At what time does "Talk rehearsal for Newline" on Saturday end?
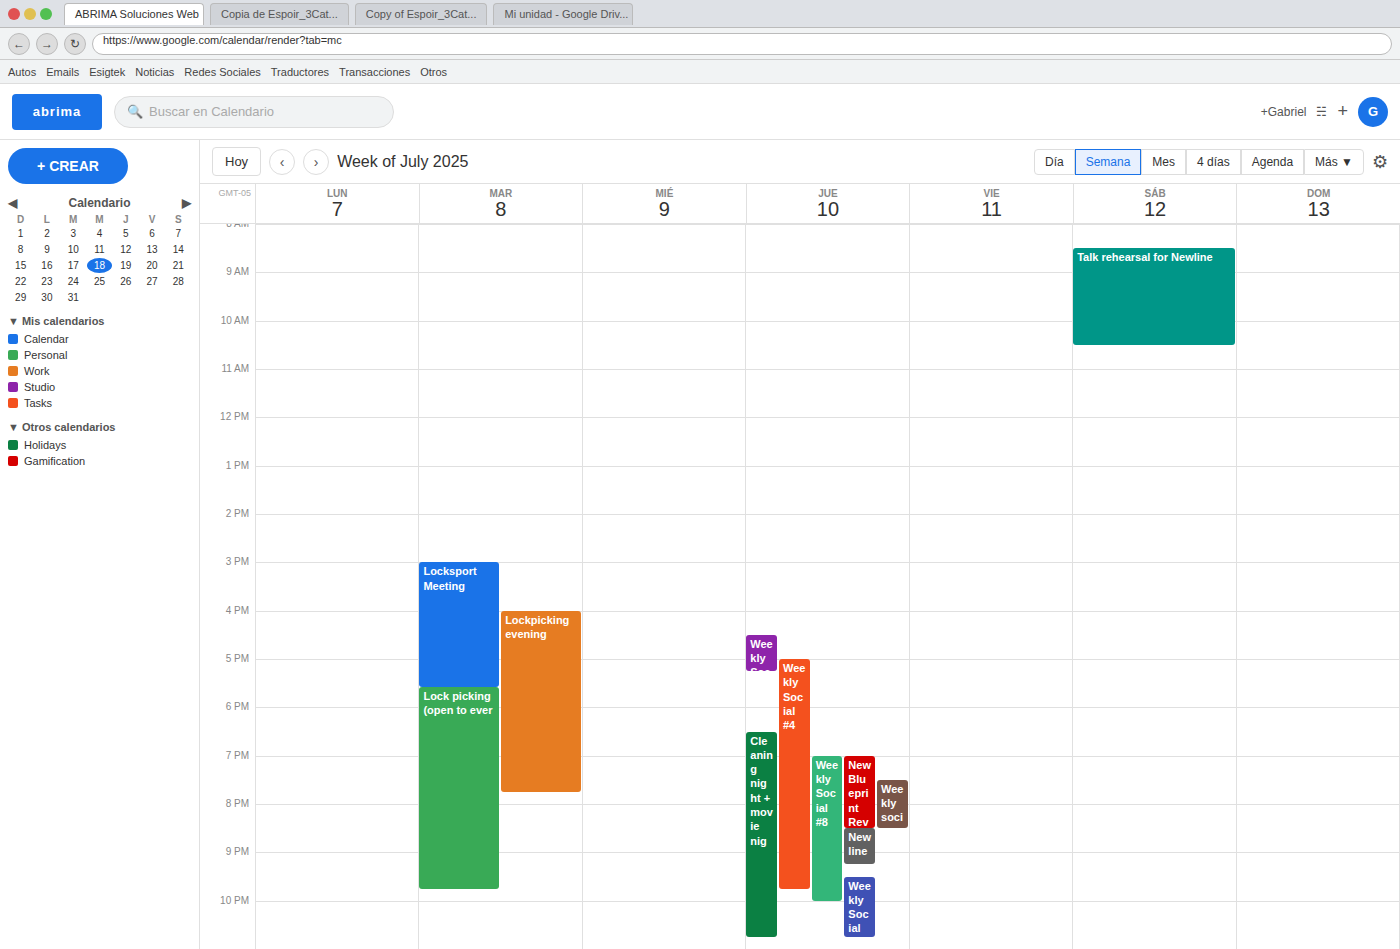
10:30 AM